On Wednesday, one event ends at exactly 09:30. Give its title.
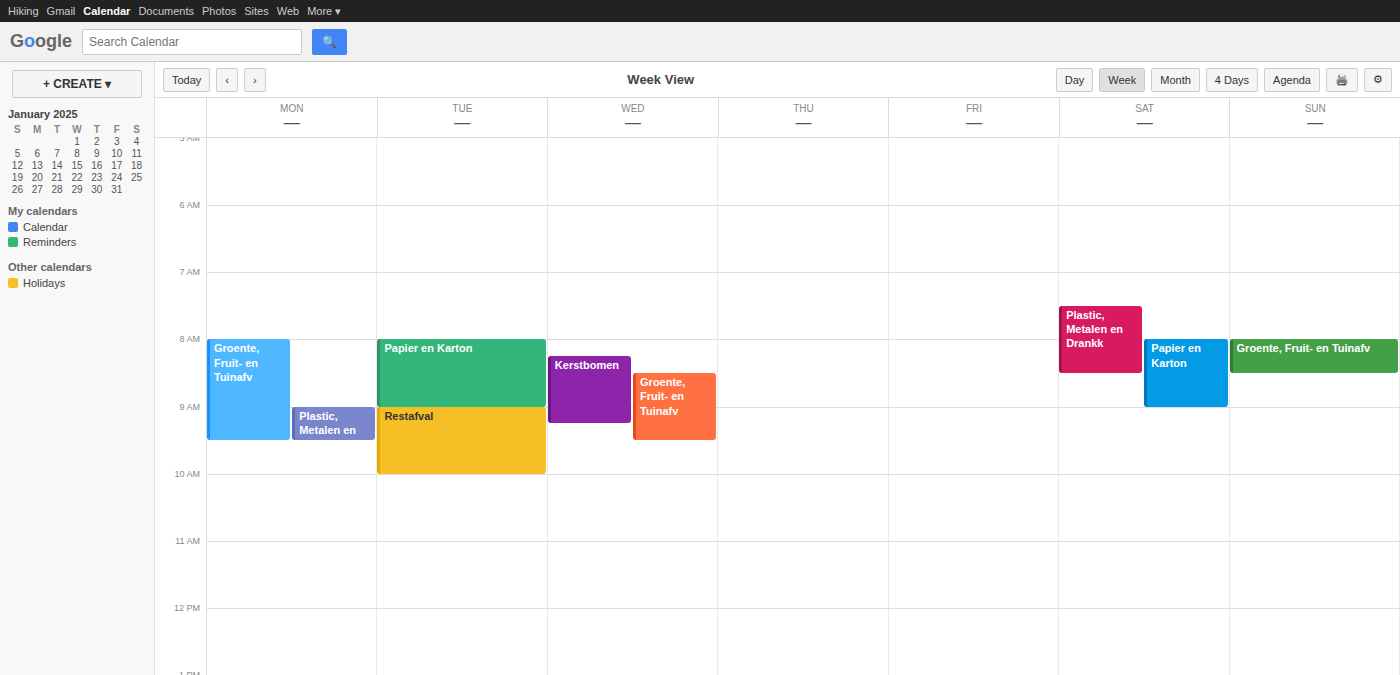
"Groente, Fruit- en Tuinafv"